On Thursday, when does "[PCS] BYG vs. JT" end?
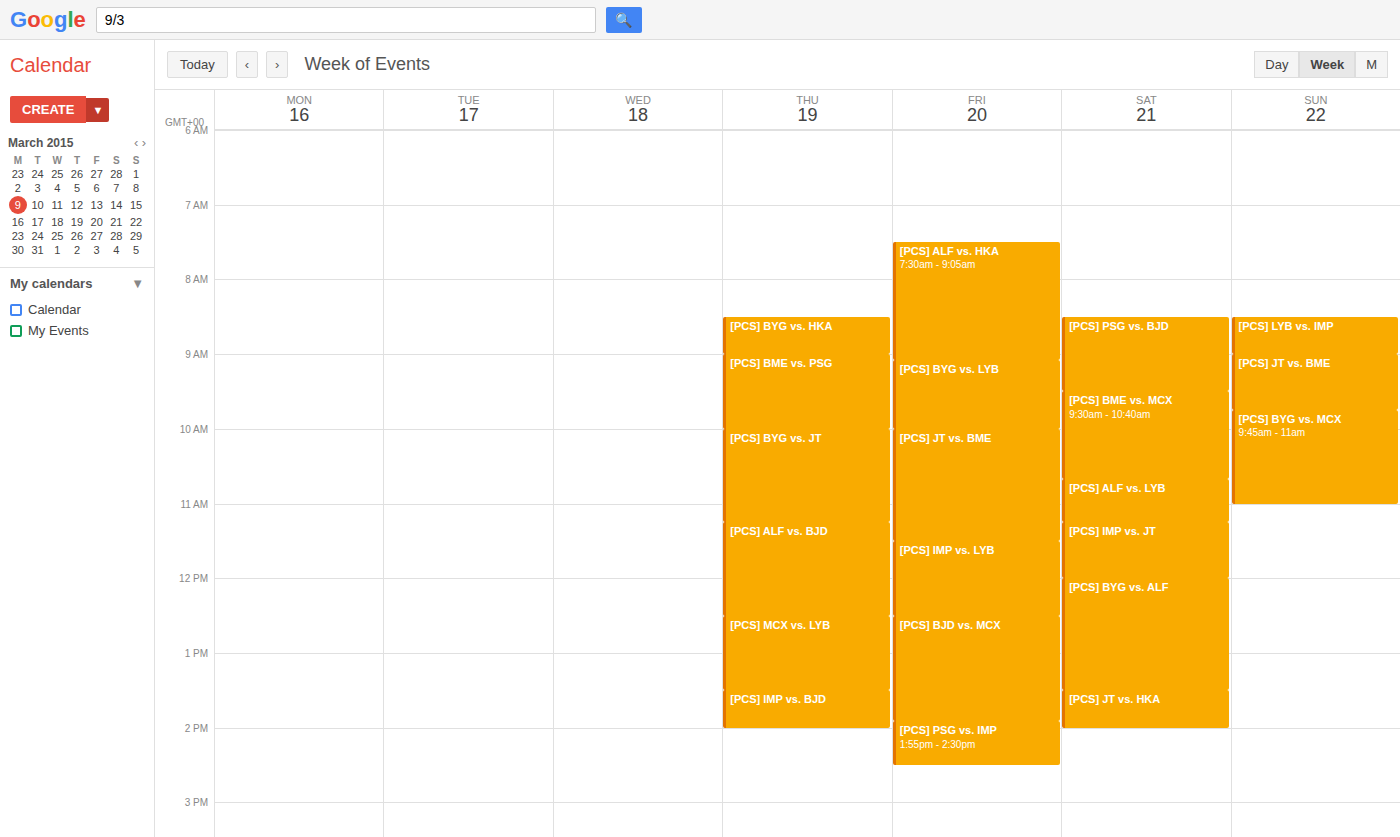
11:15 AM